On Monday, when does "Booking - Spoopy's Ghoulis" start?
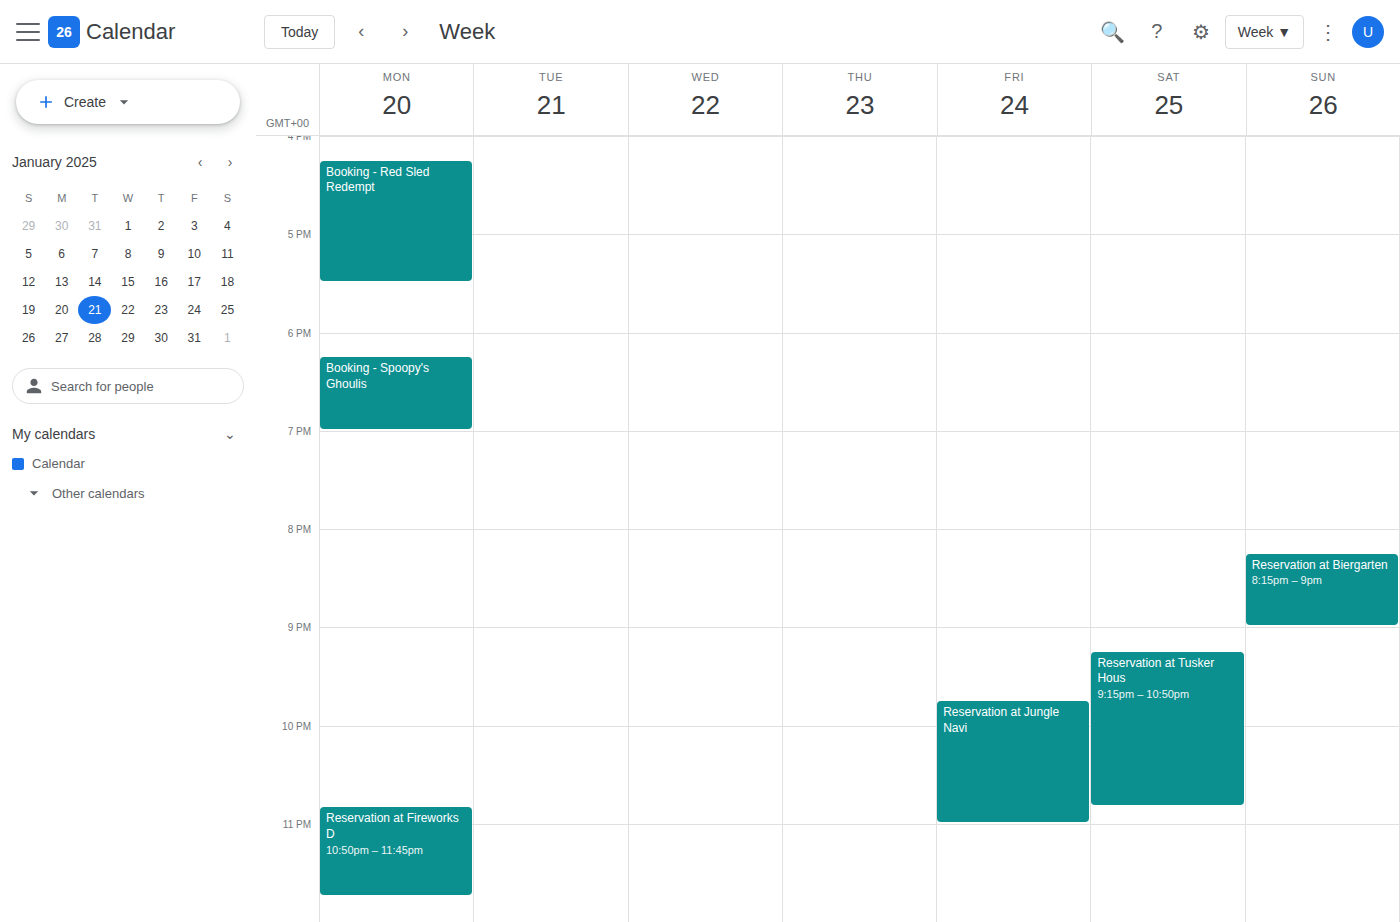
6:15 PM